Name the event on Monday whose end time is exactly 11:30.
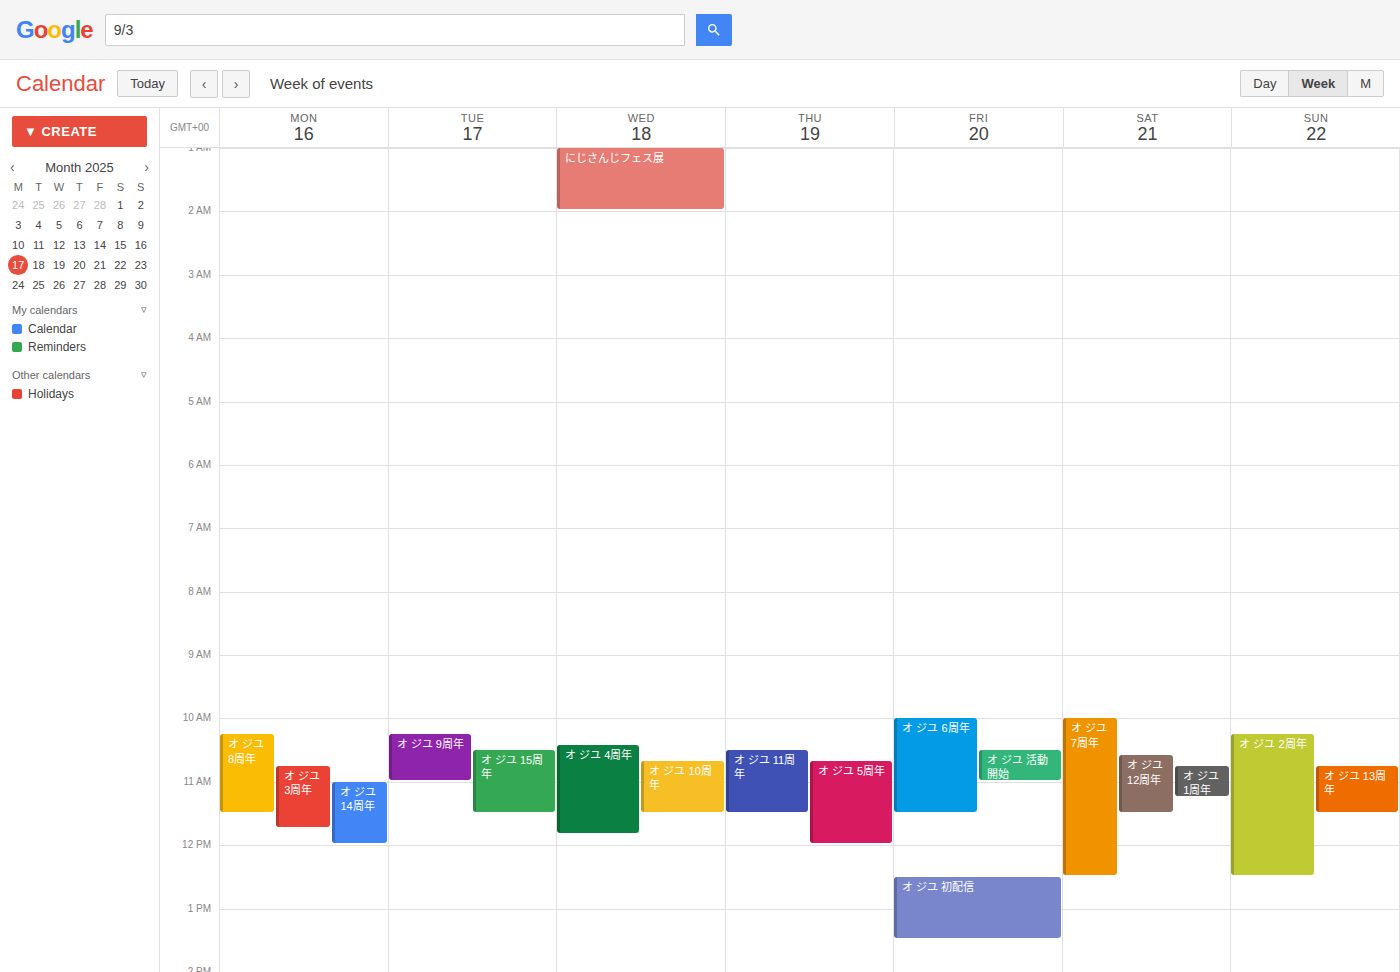
"オ ジユ 8周年"